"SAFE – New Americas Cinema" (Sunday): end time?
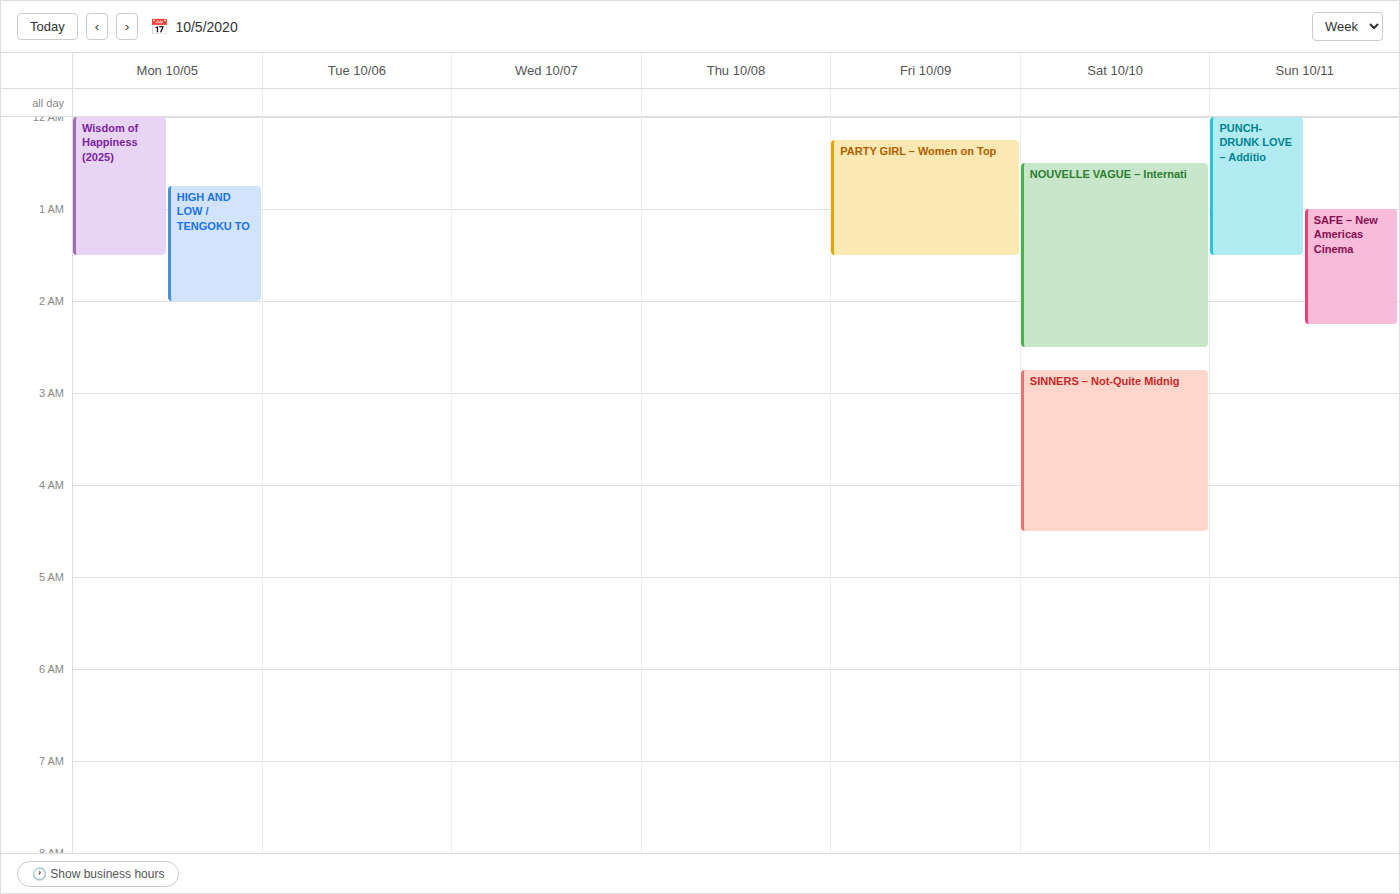
2:15 AM